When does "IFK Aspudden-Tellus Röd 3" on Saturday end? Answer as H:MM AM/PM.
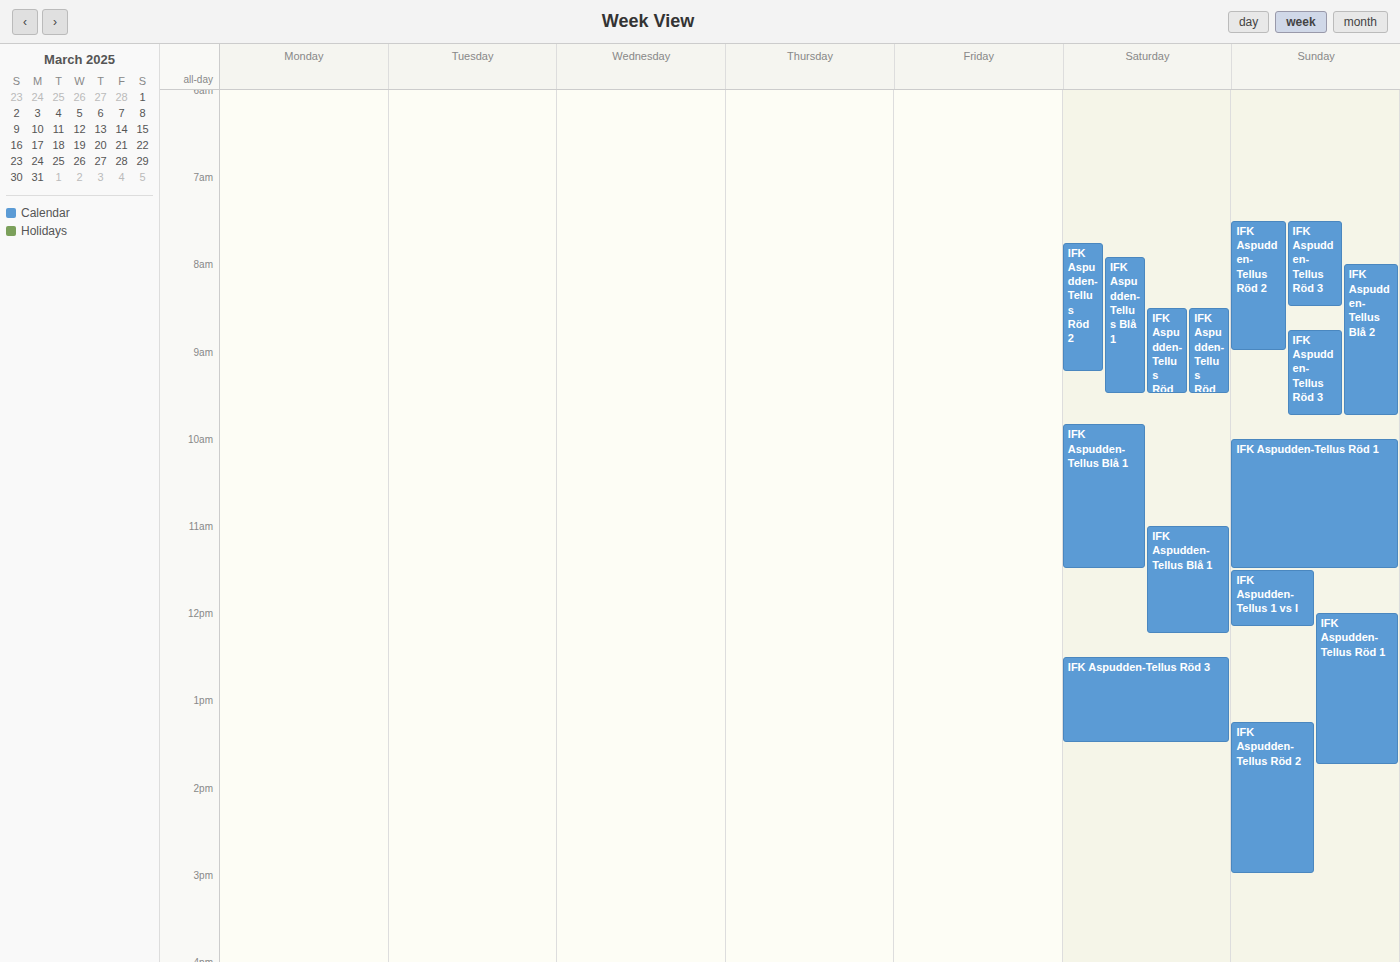
1:30 PM